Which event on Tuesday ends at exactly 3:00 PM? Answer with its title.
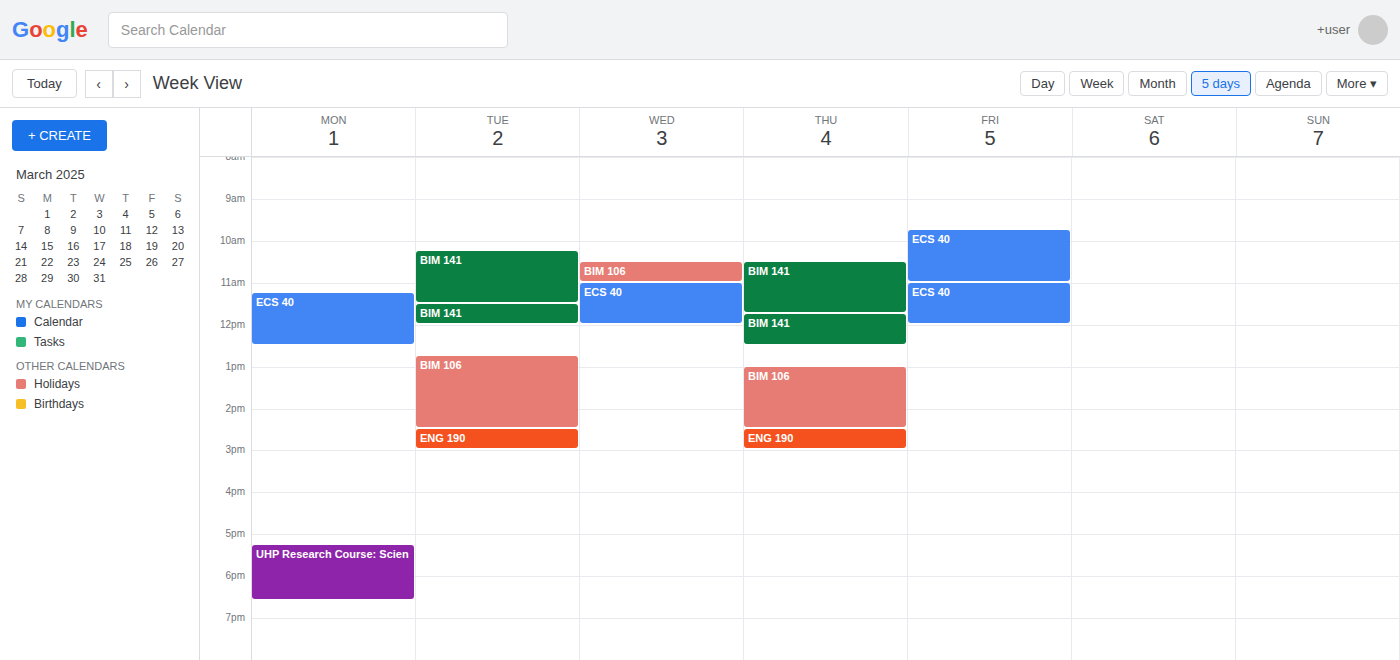
"ENG 190"